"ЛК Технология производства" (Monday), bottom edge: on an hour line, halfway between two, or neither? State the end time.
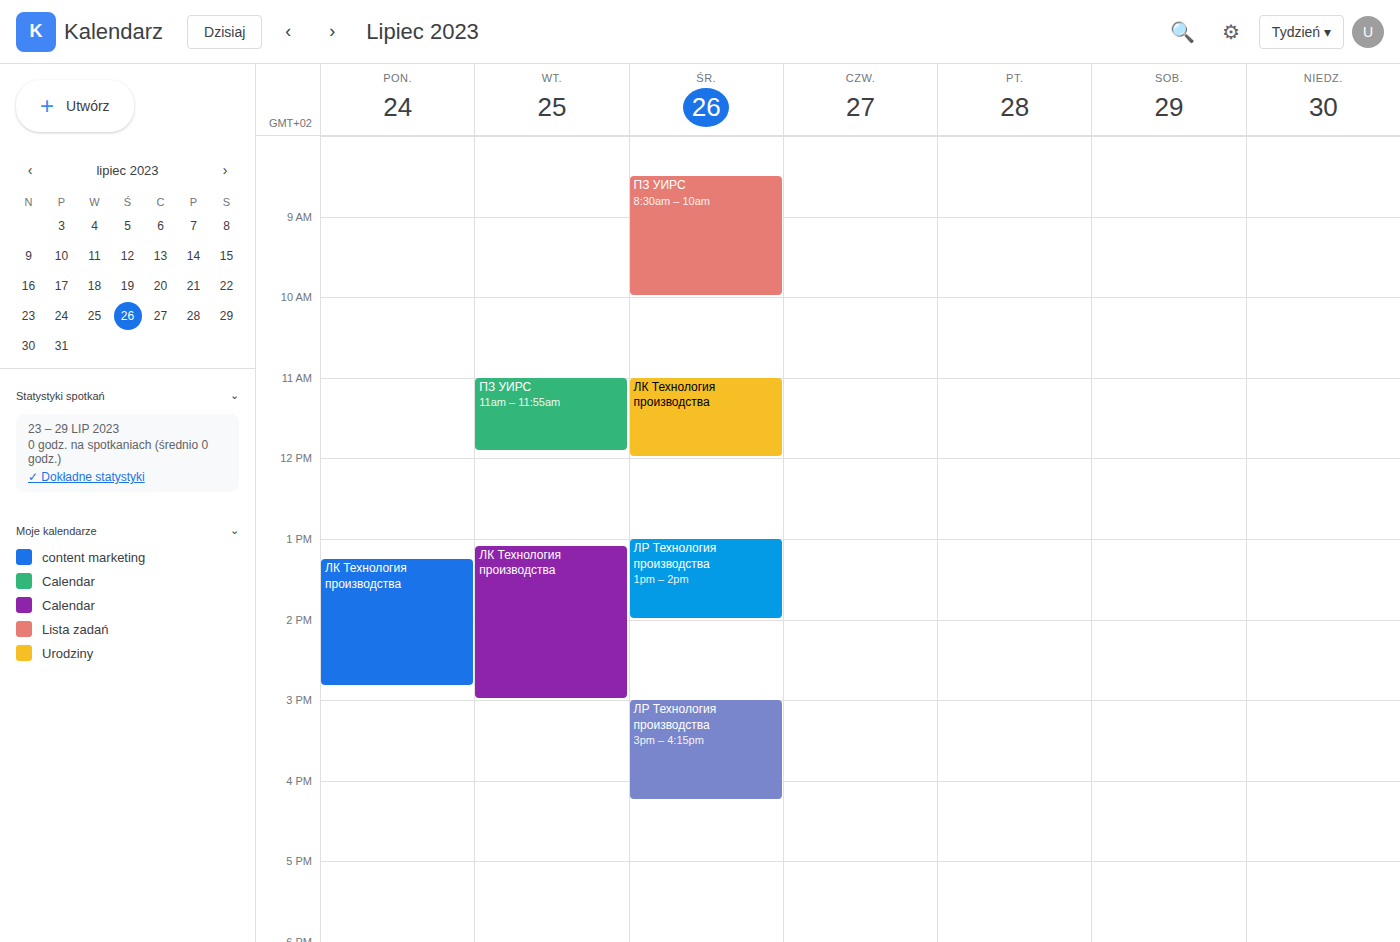
2:50 PM -- neither: 50 minutes below the 2 PM line and 10 minutes above the 3 PM line.